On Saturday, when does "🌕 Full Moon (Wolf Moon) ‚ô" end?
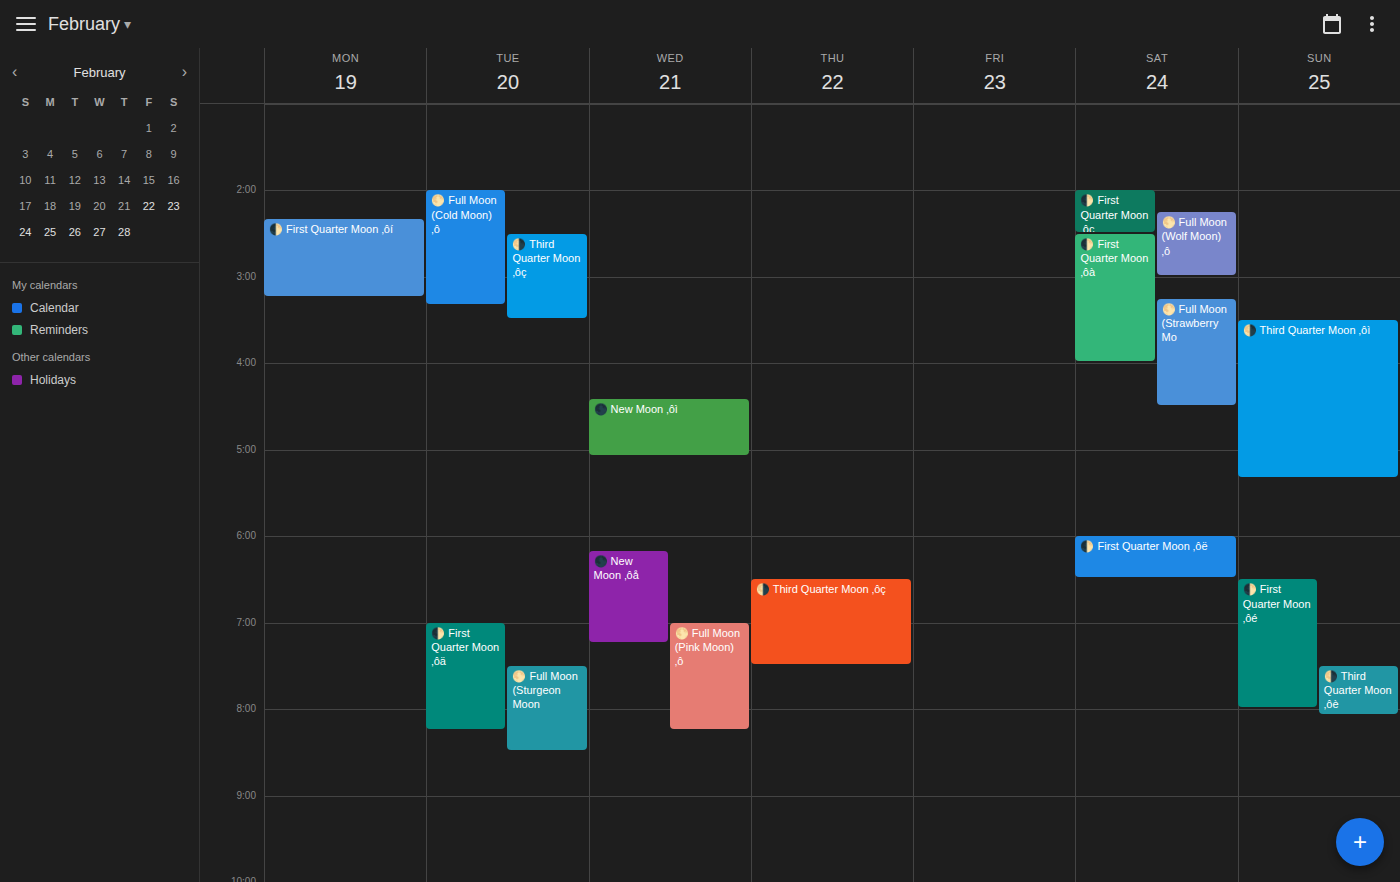
3:00 PM